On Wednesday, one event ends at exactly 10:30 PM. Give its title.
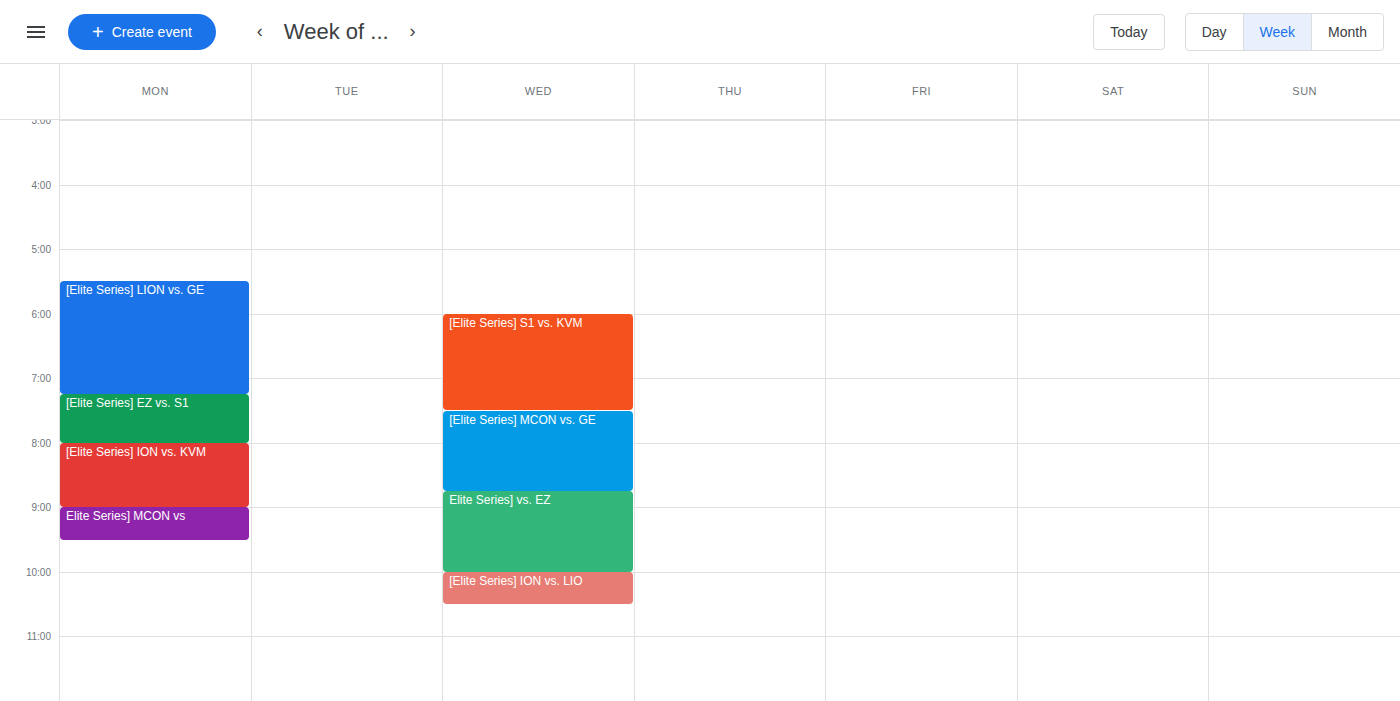
"[Elite Series] ION vs. LIO"